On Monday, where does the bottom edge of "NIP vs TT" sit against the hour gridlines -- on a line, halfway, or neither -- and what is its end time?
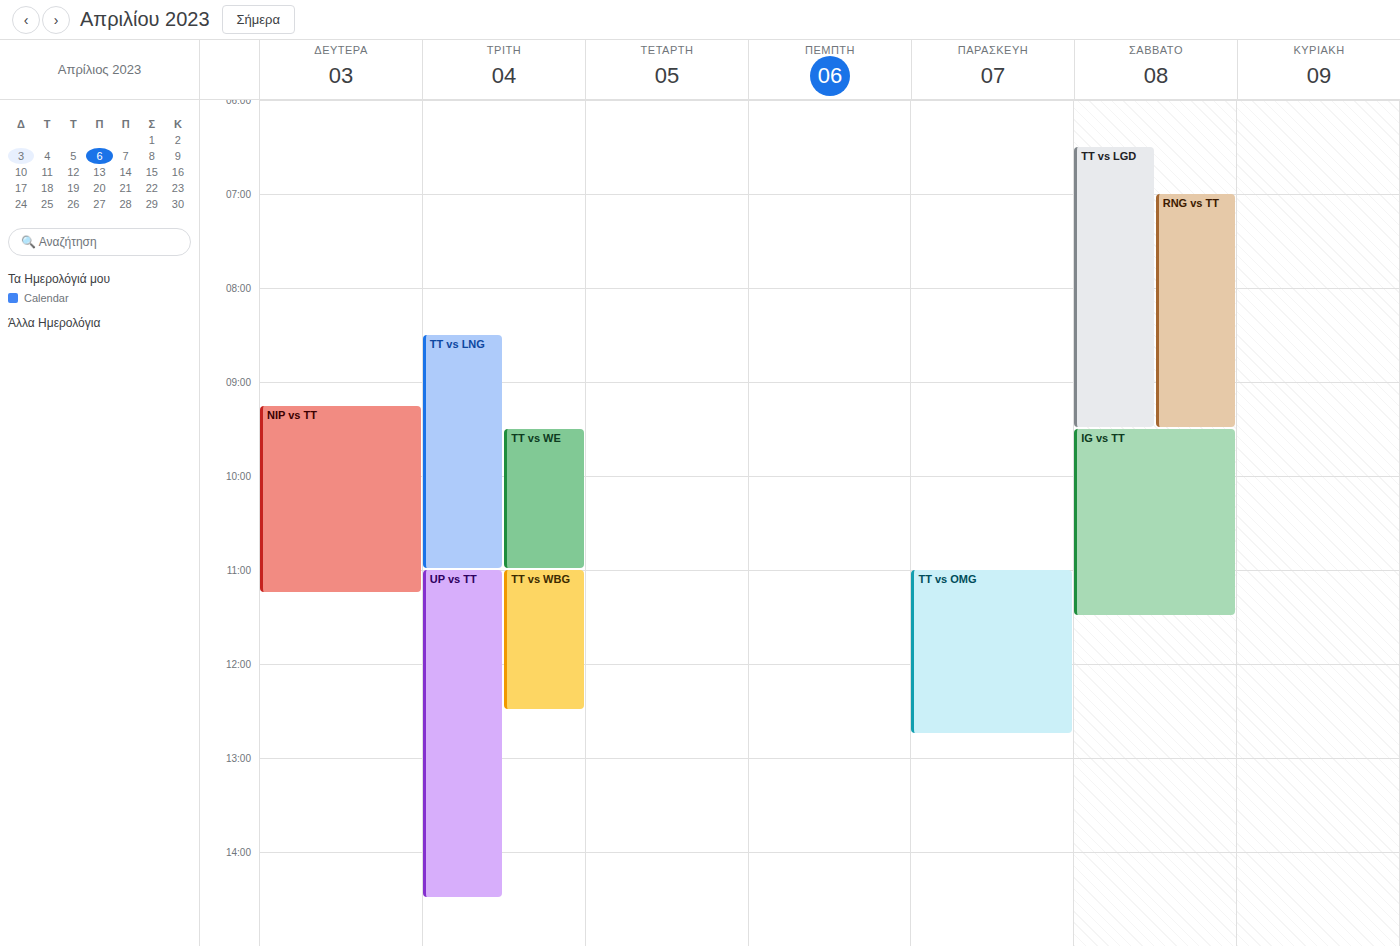
11:15 AM -- neither: a quarter of the way from the 11 AM line to the 12 PM line.